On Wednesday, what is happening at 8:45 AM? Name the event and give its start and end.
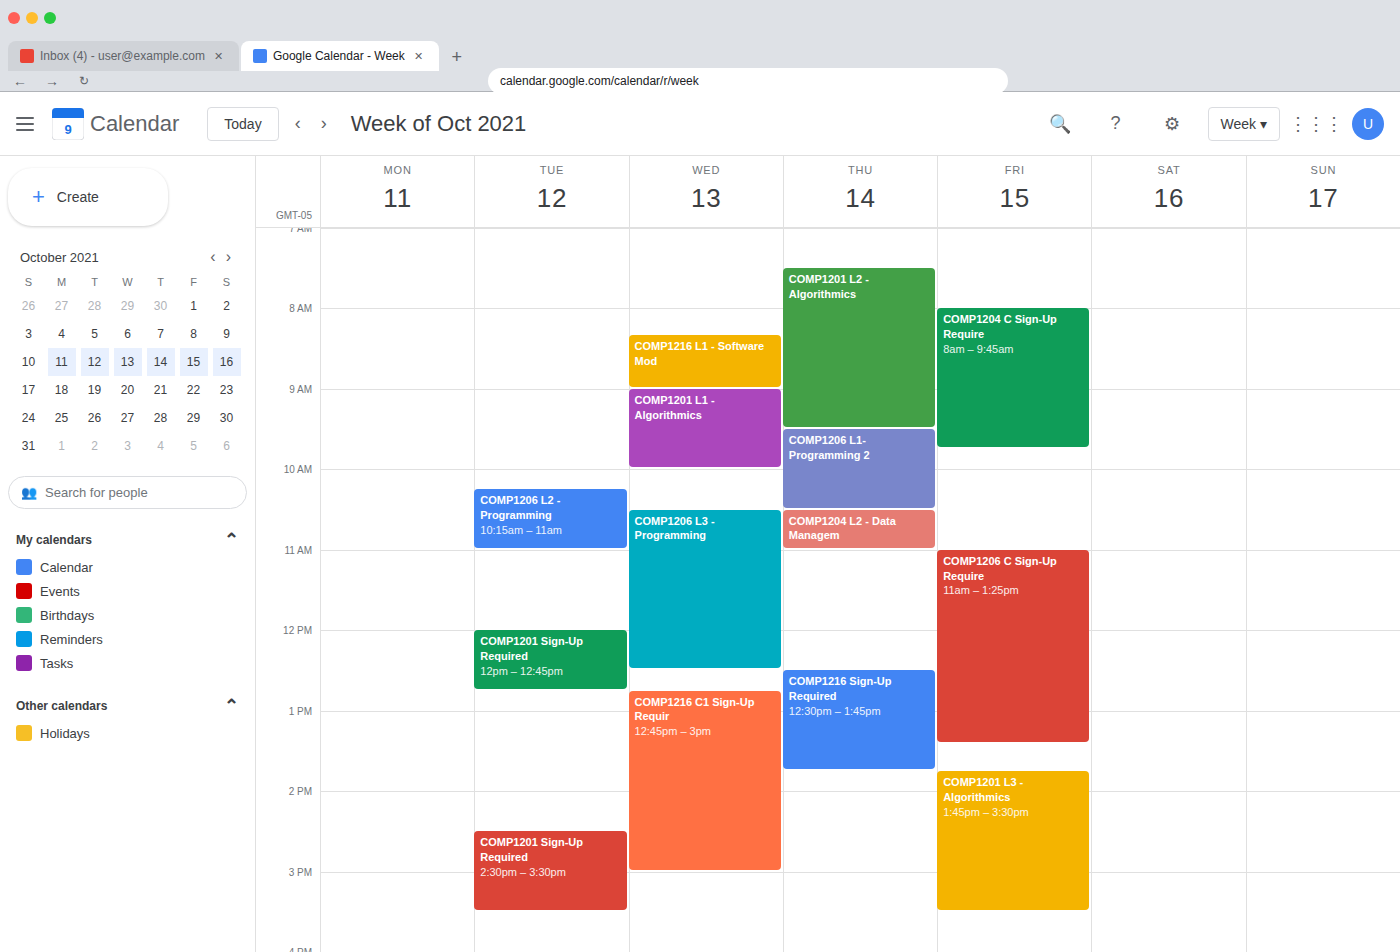
"COMP1216 L1 - Software Mod", 8:20 AM to 9:00 AM